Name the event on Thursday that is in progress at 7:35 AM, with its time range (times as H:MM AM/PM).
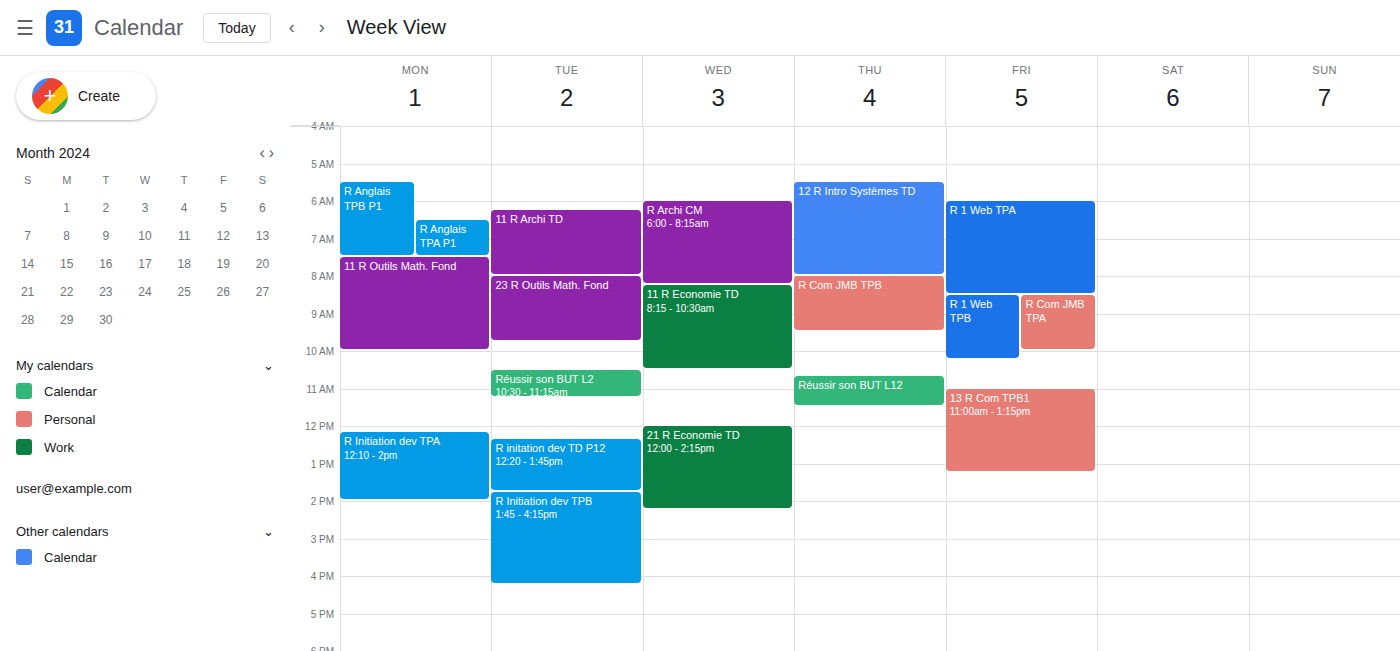
"12 R Intro Systèmes TD", 5:30 AM to 8:00 AM